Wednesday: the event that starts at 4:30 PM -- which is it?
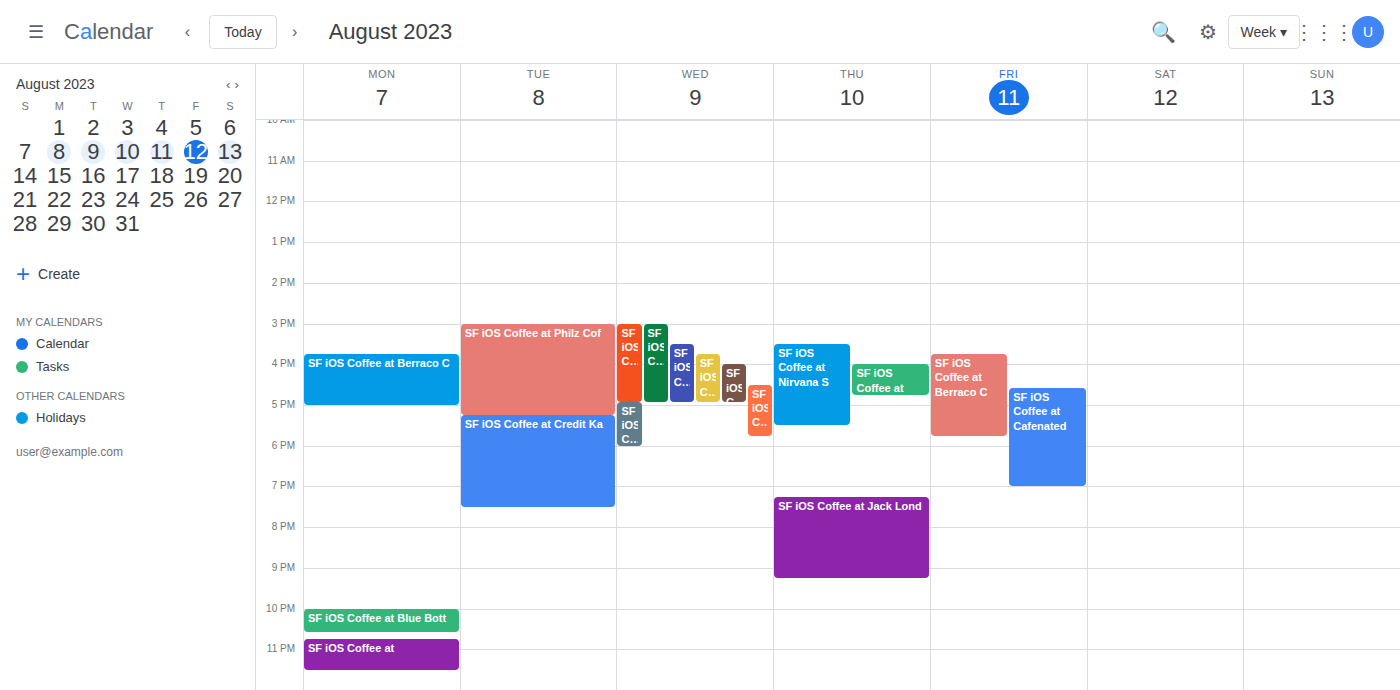
"SF iOS Coffee at Flywheel"